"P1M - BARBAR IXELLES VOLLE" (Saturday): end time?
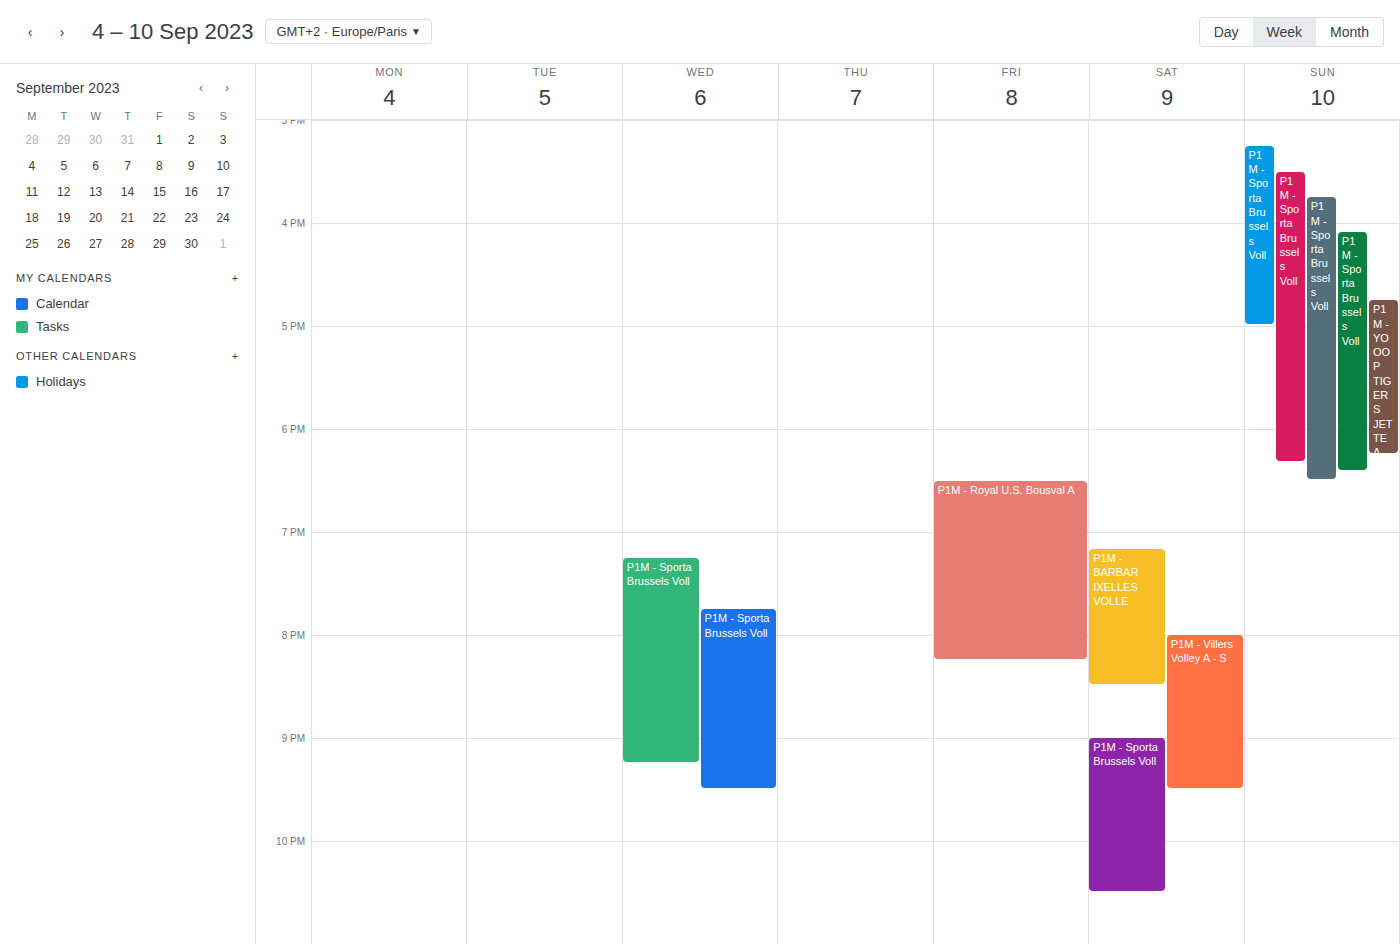
8:30 PM